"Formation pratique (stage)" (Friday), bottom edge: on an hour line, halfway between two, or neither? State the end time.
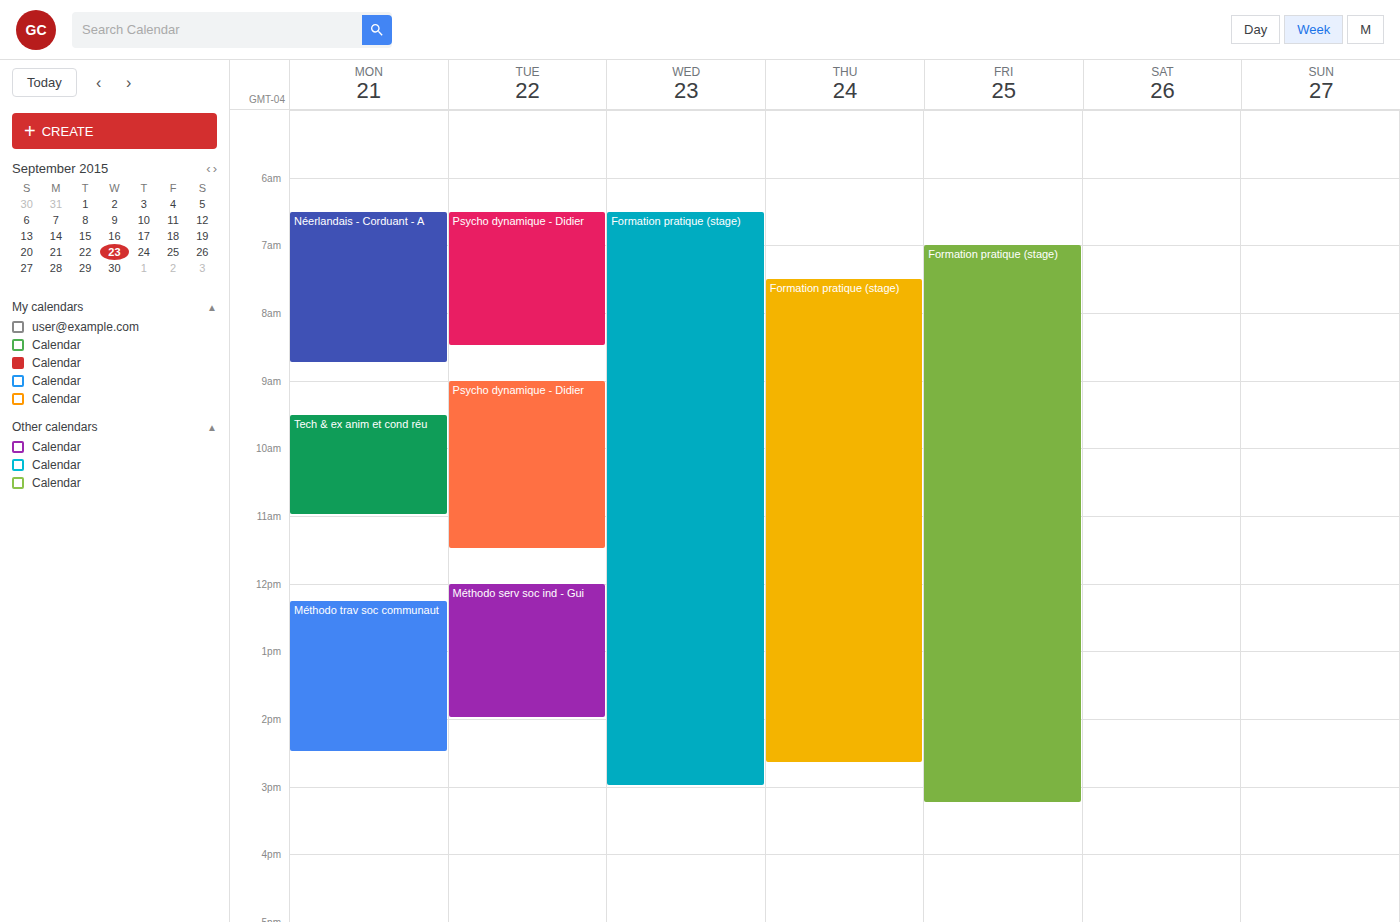
3:15 PM -- neither: a quarter of the way from the 3 PM line to the 4 PM line.